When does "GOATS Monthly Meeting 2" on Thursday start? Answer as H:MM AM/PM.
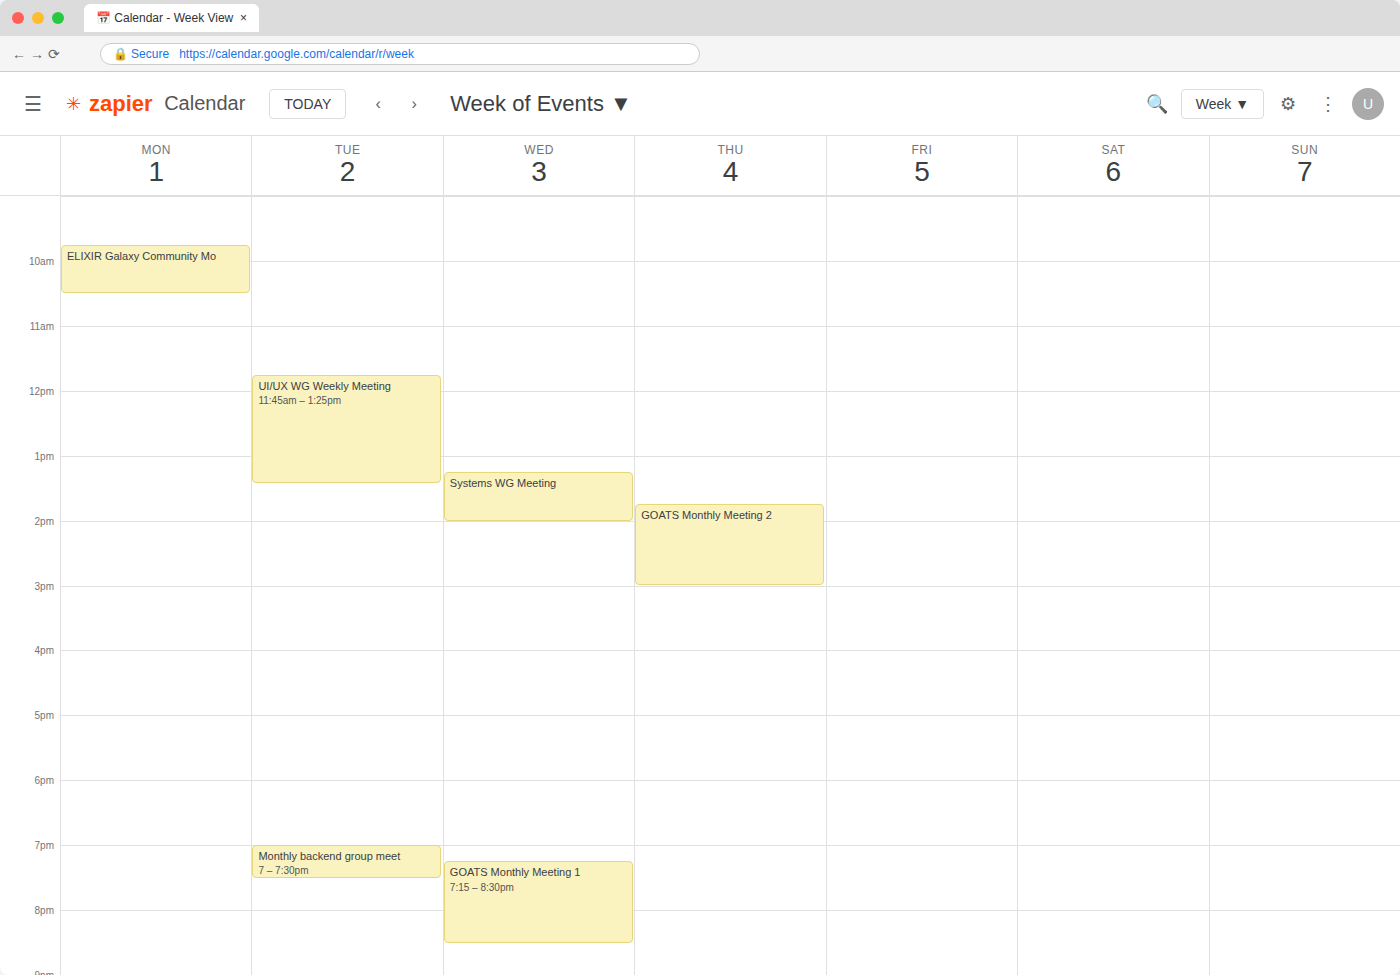
1:45 PM